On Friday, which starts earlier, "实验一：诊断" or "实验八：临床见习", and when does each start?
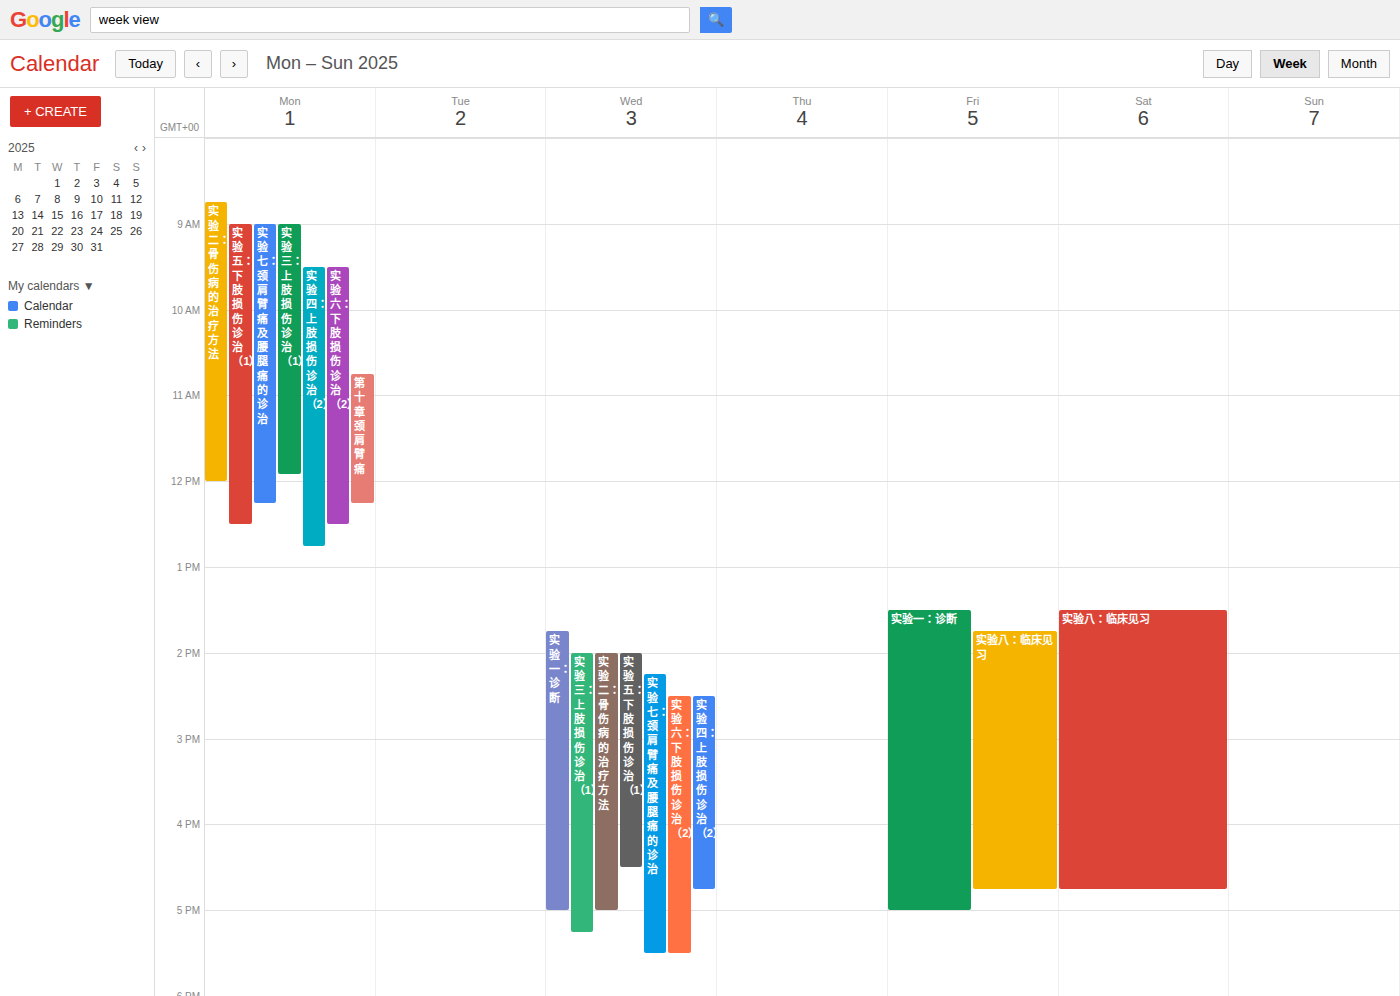
"实验一：诊断" 1:30 PM; "实验八：临床见习" 1:45 PM.